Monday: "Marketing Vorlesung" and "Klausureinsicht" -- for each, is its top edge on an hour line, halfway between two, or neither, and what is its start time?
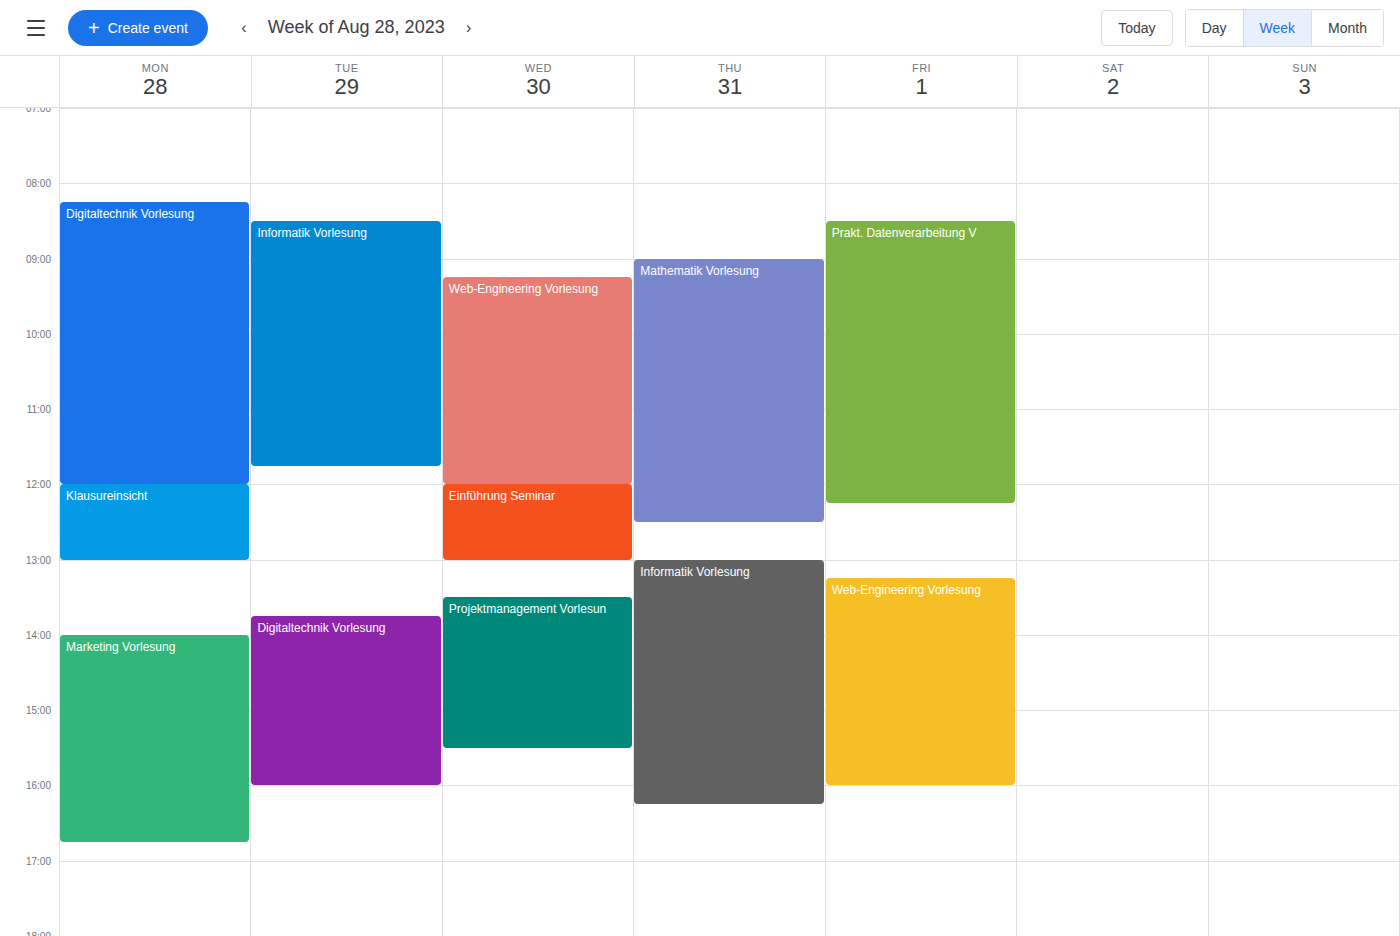
"Marketing Vorlesung": 14:00, exactly on the 14:00 line. "Klausureinsicht": 12:00, exactly on the 12:00 line.